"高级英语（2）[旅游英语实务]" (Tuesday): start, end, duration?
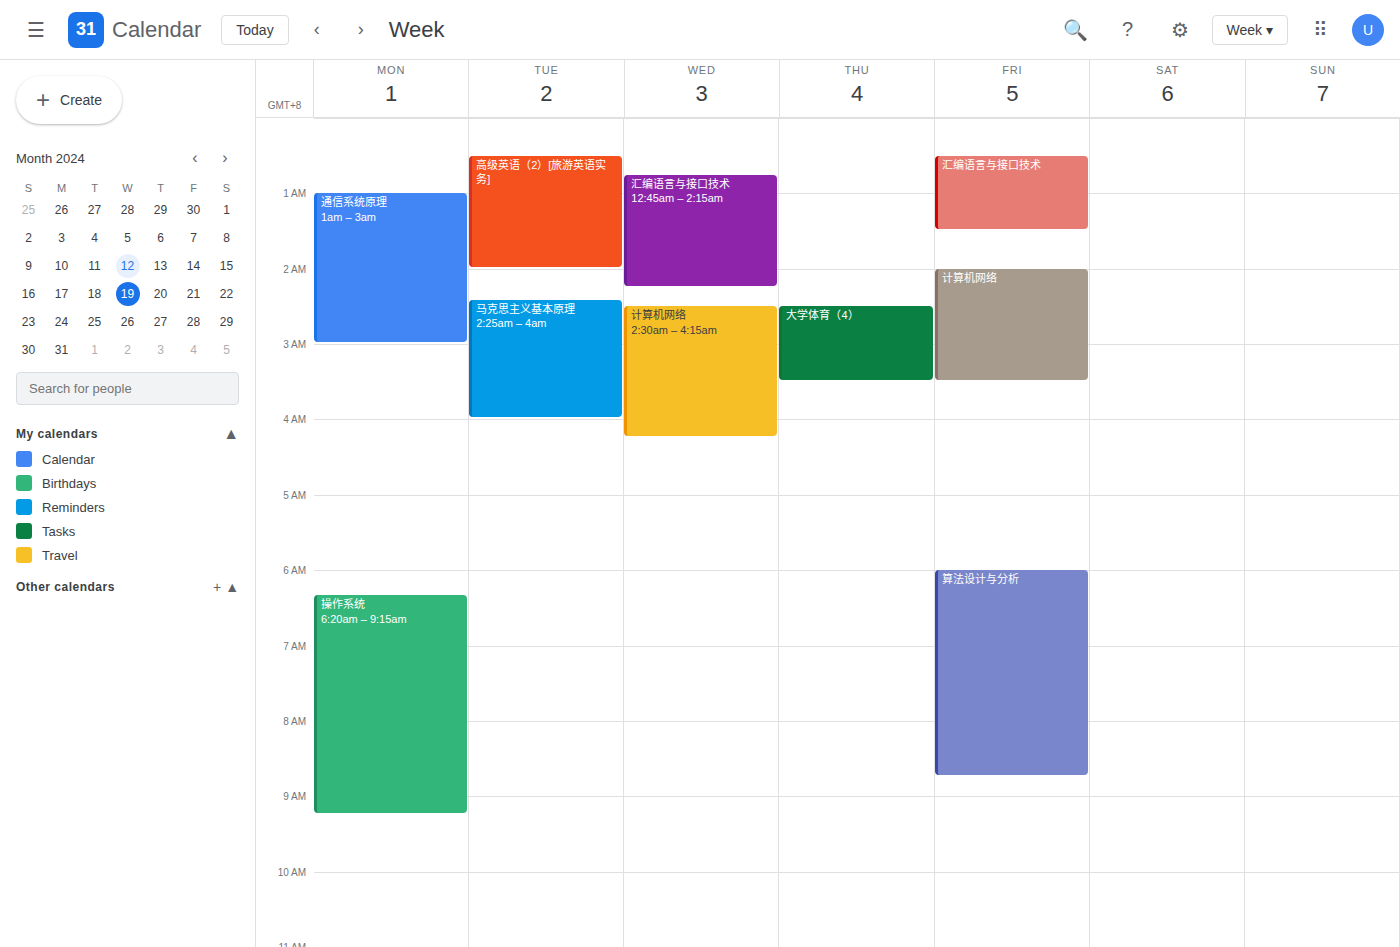
12:30 AM to 2:00 AM, 1 hour 30 minutes